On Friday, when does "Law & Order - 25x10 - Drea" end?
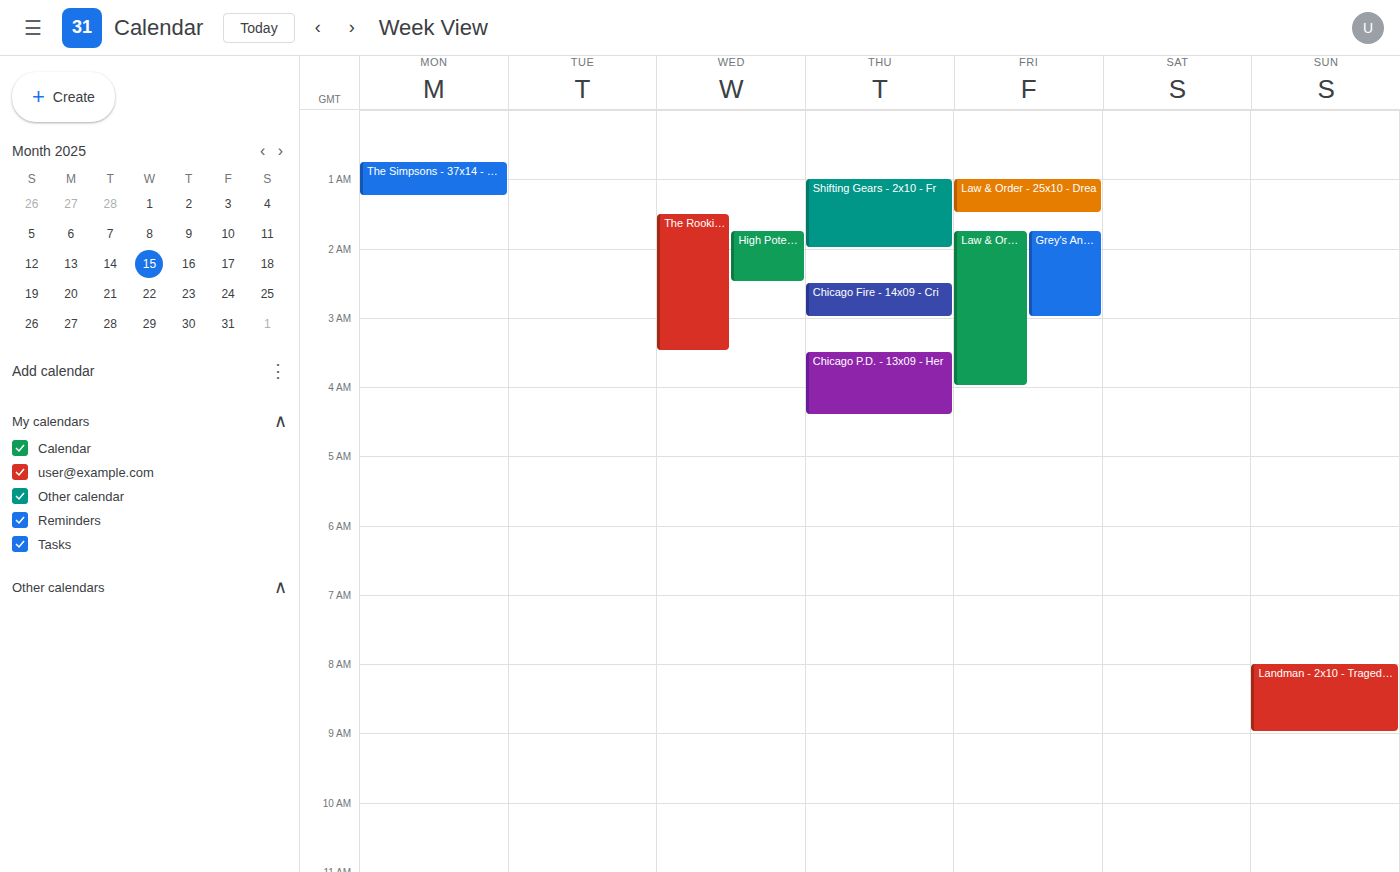
01:30